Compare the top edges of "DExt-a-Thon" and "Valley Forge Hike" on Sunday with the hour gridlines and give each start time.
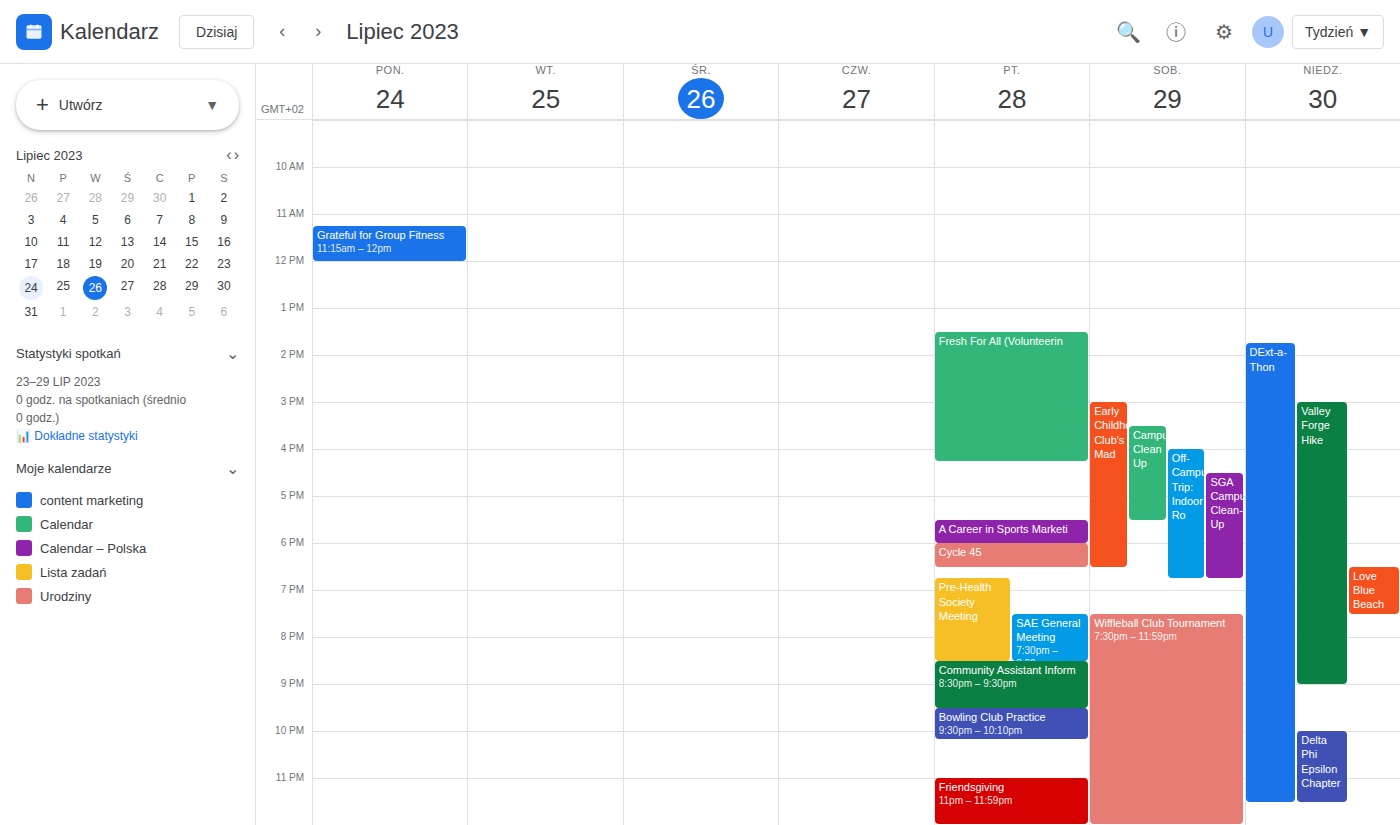
"DExt-a-Thon": 1:45 PM, neither: three quarters of the way from the 1 PM line to the 2 PM line. "Valley Forge Hike": 3:00 PM, exactly on the 3 PM line.